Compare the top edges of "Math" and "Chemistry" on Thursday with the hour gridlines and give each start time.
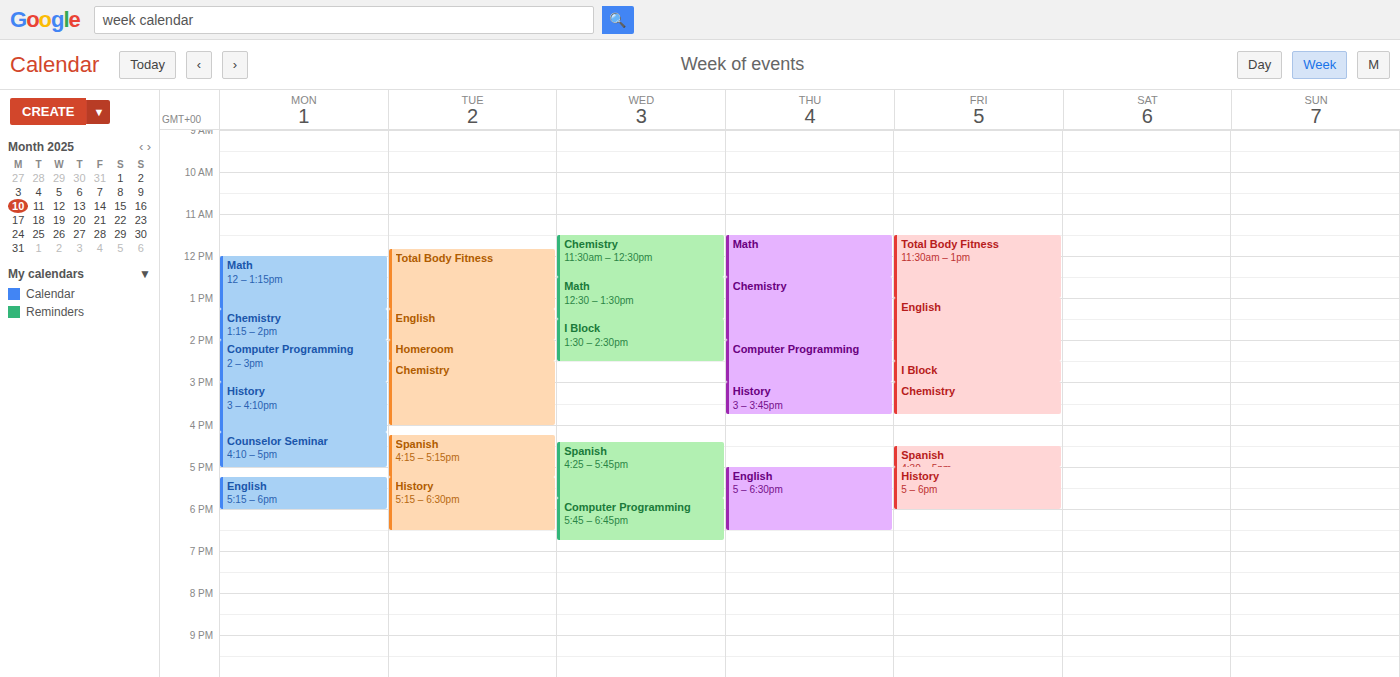
"Math": 11:30 AM, halfway between the 11 AM and 12 PM lines. "Chemistry": 12:30 PM, halfway between the 12 PM and 1 PM lines.